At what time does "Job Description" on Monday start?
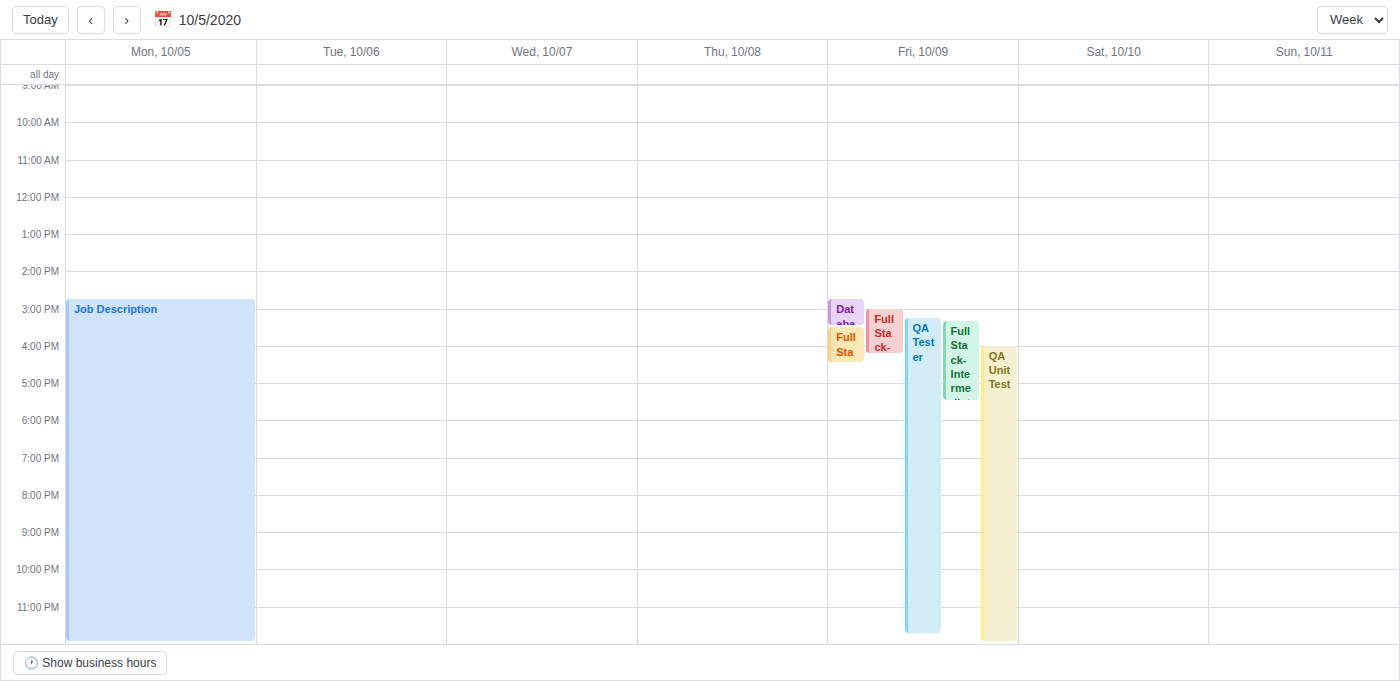
2:45 PM